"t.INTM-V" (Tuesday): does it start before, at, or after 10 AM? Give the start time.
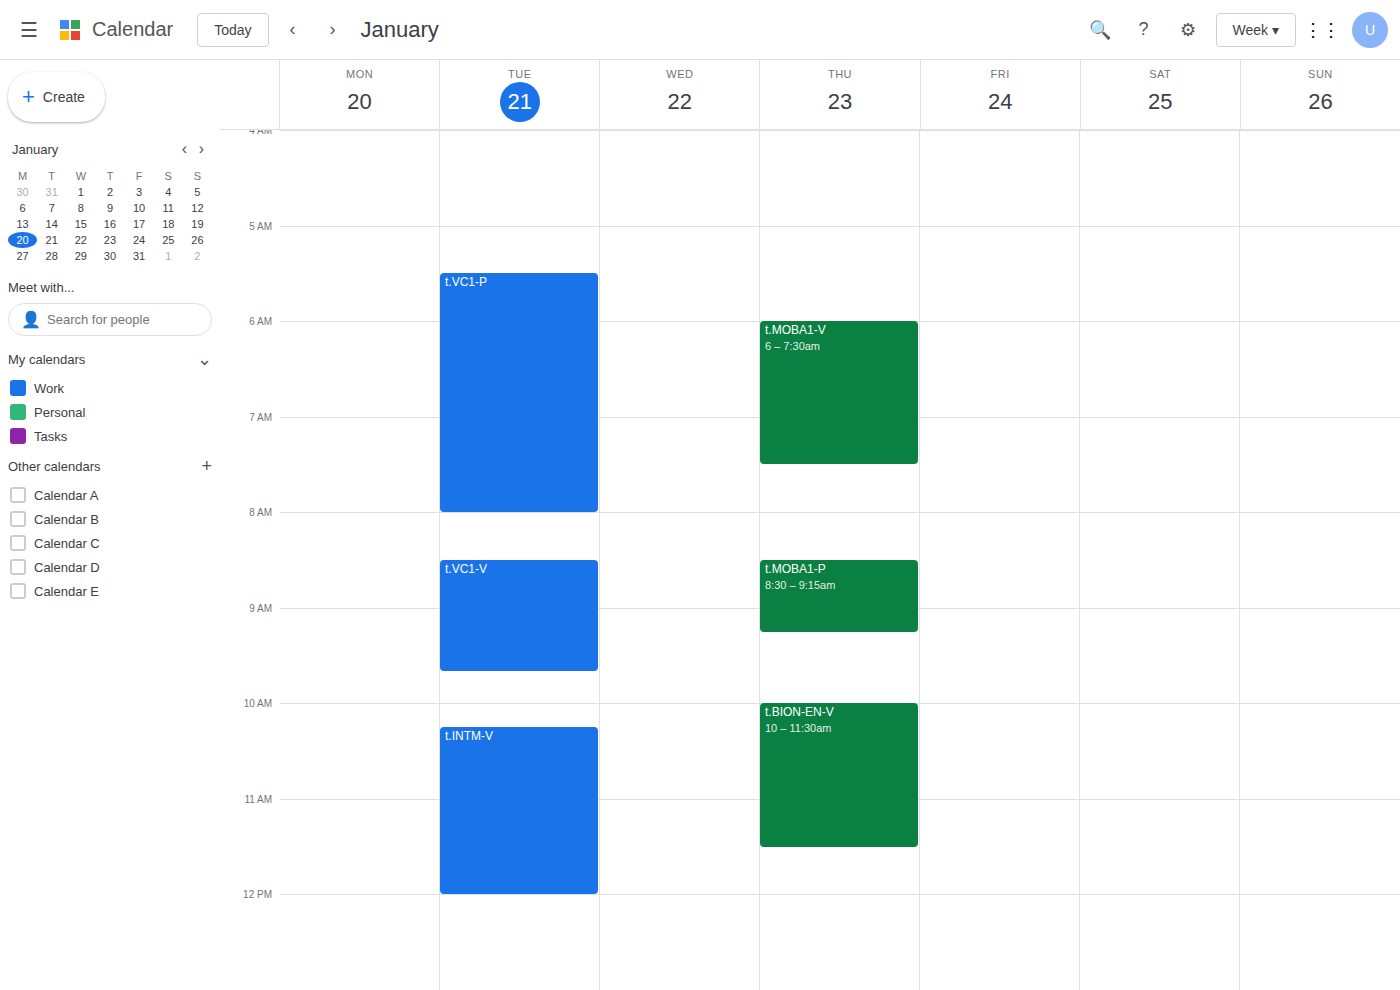
10:15 AM -- after 10 AM, 15 minutes below the 10 AM line.